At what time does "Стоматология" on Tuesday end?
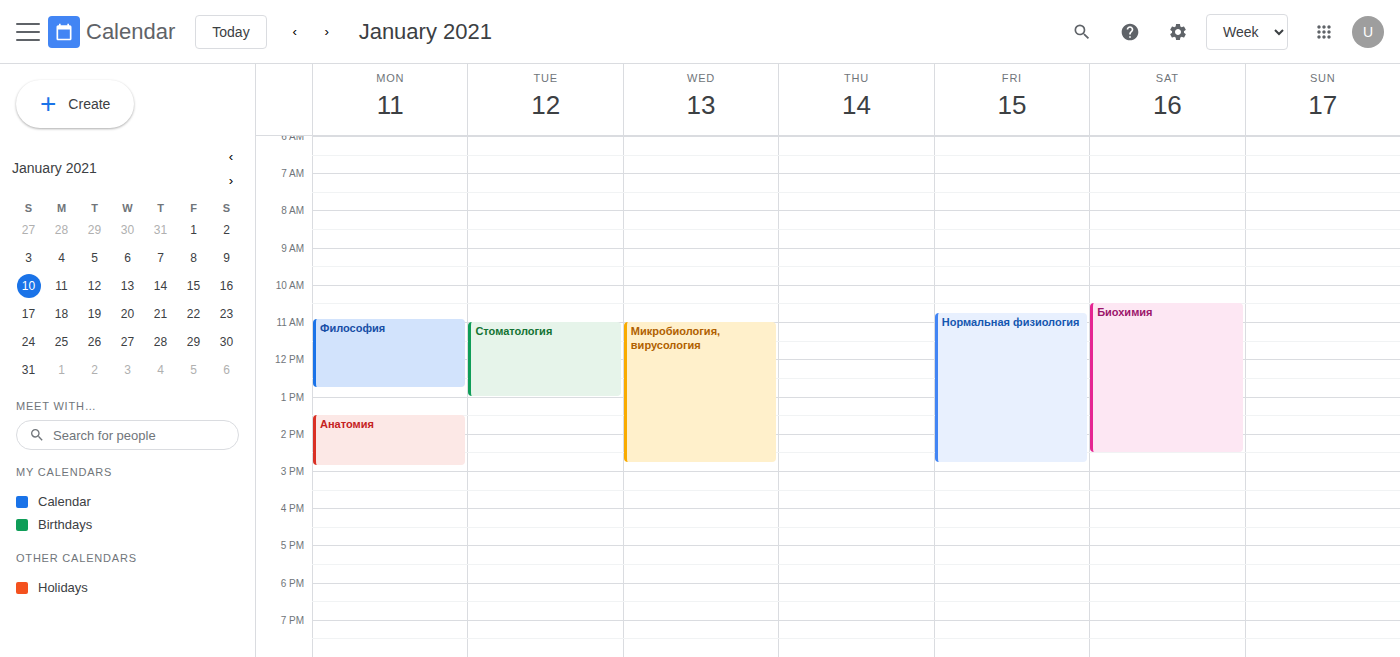
1:00 PM